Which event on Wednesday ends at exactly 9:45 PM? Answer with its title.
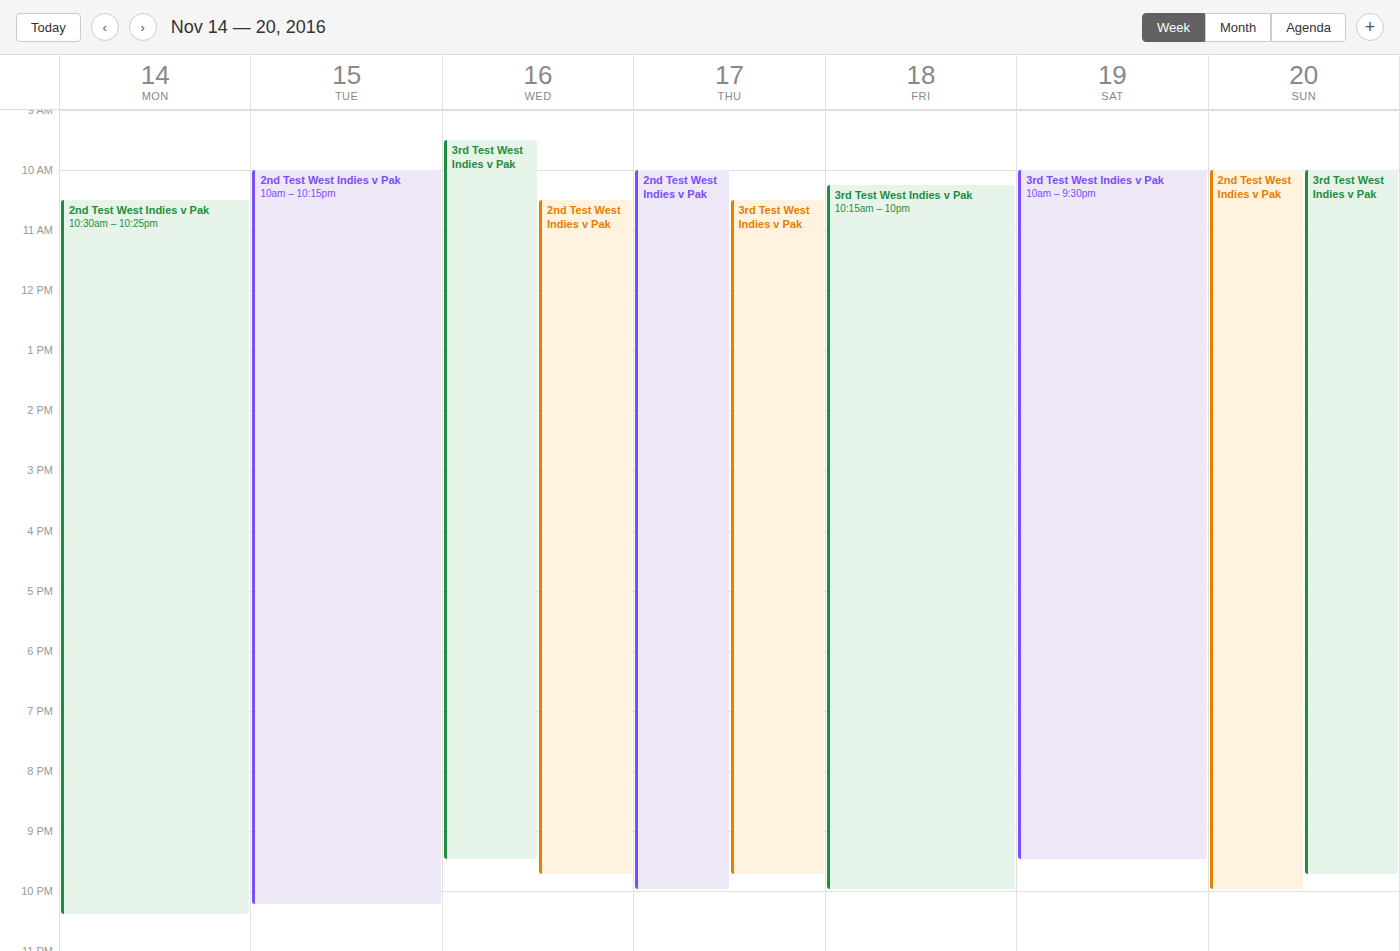
"2nd Test West Indies v Pak"